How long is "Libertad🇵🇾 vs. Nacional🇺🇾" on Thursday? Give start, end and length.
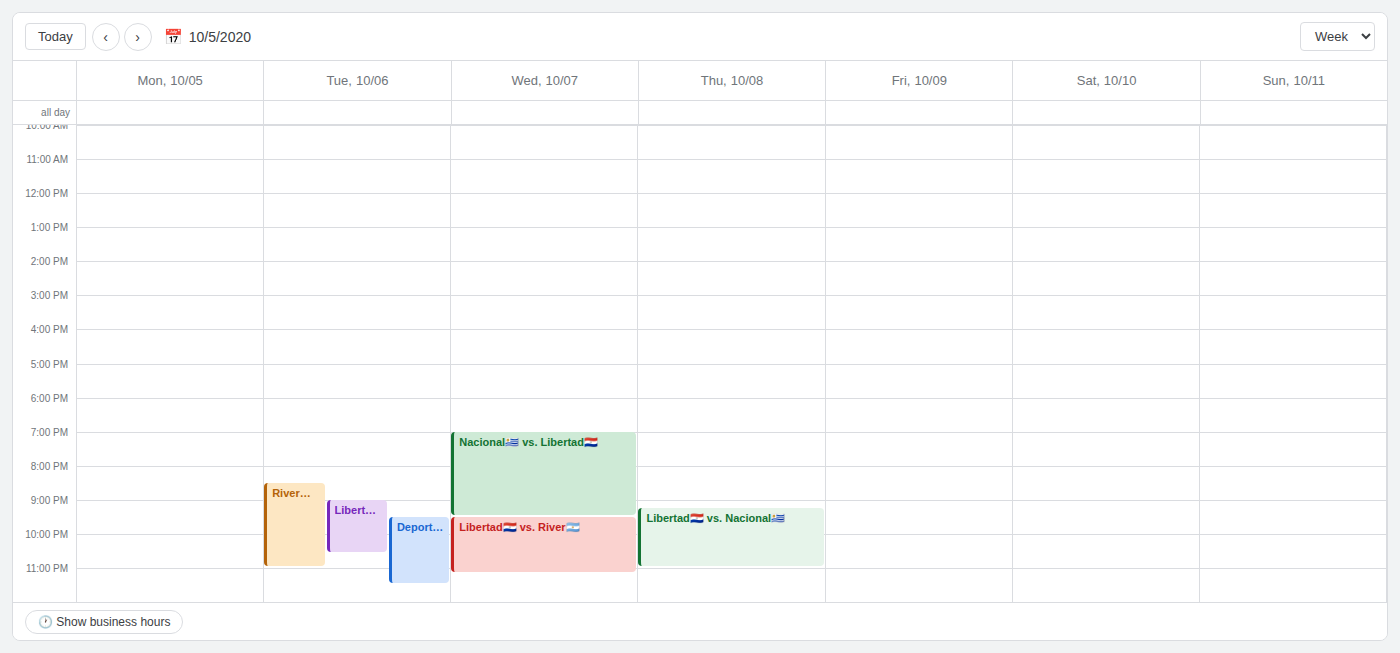
9:15 PM to 11:00 PM, 1 hour 45 minutes